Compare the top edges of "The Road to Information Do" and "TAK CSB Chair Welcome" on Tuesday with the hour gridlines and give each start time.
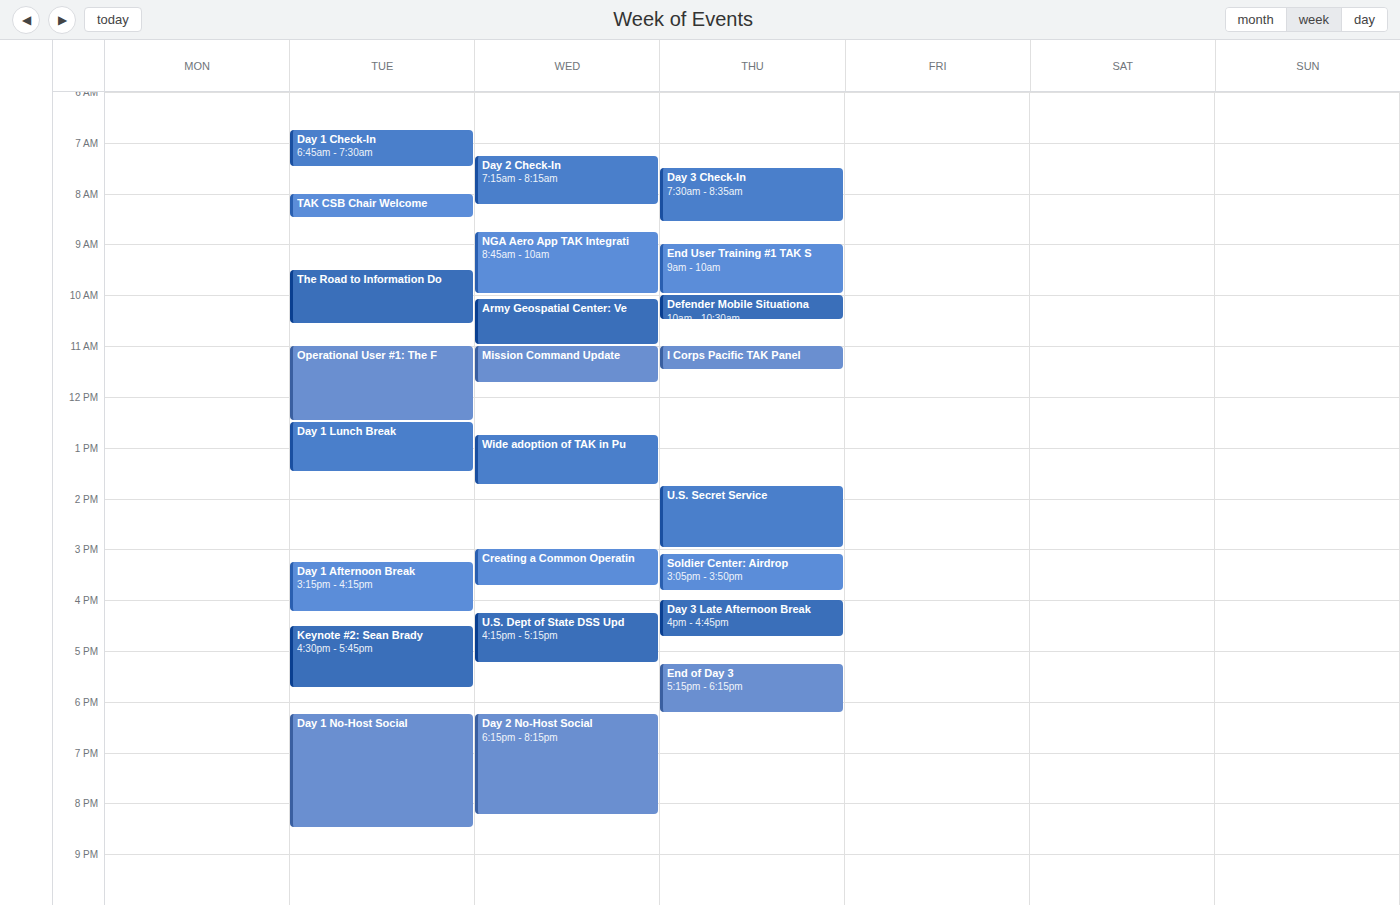
"The Road to Information Do": 9:30 AM, halfway between the 9 AM and 10 AM lines. "TAK CSB Chair Welcome": 8:00 AM, exactly on the 8 AM line.